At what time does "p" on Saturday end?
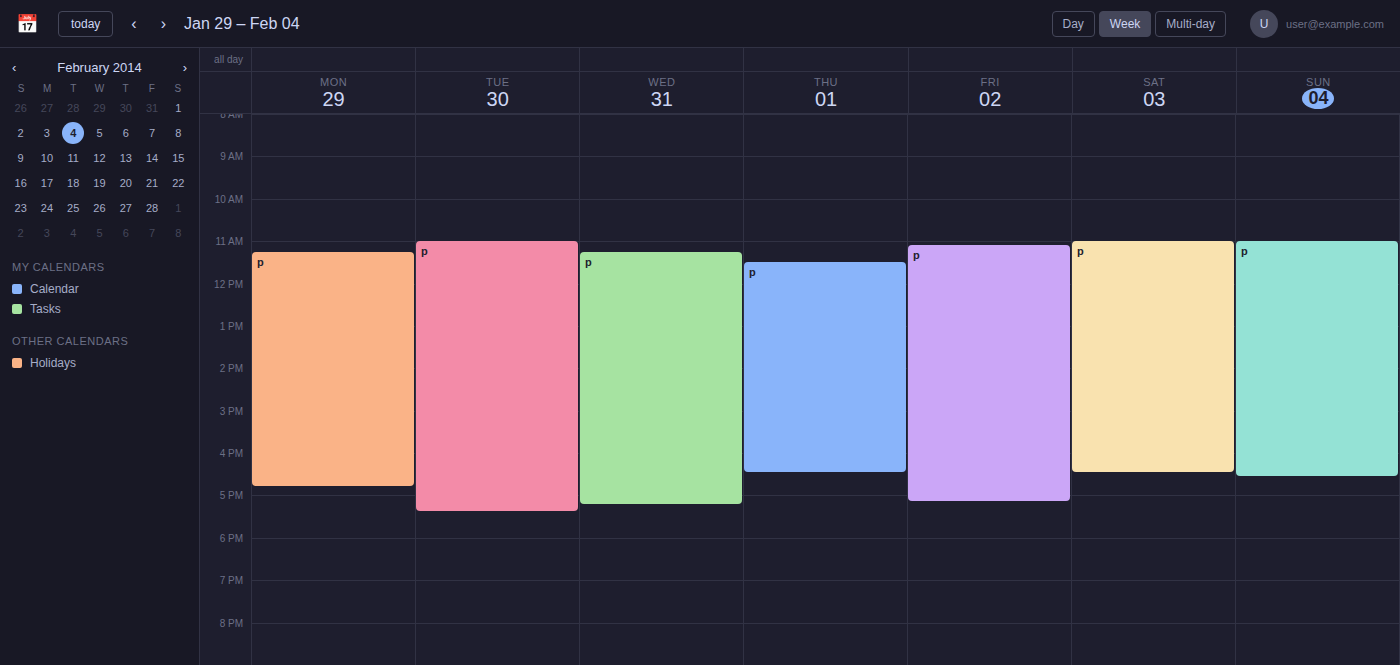
4:30 PM